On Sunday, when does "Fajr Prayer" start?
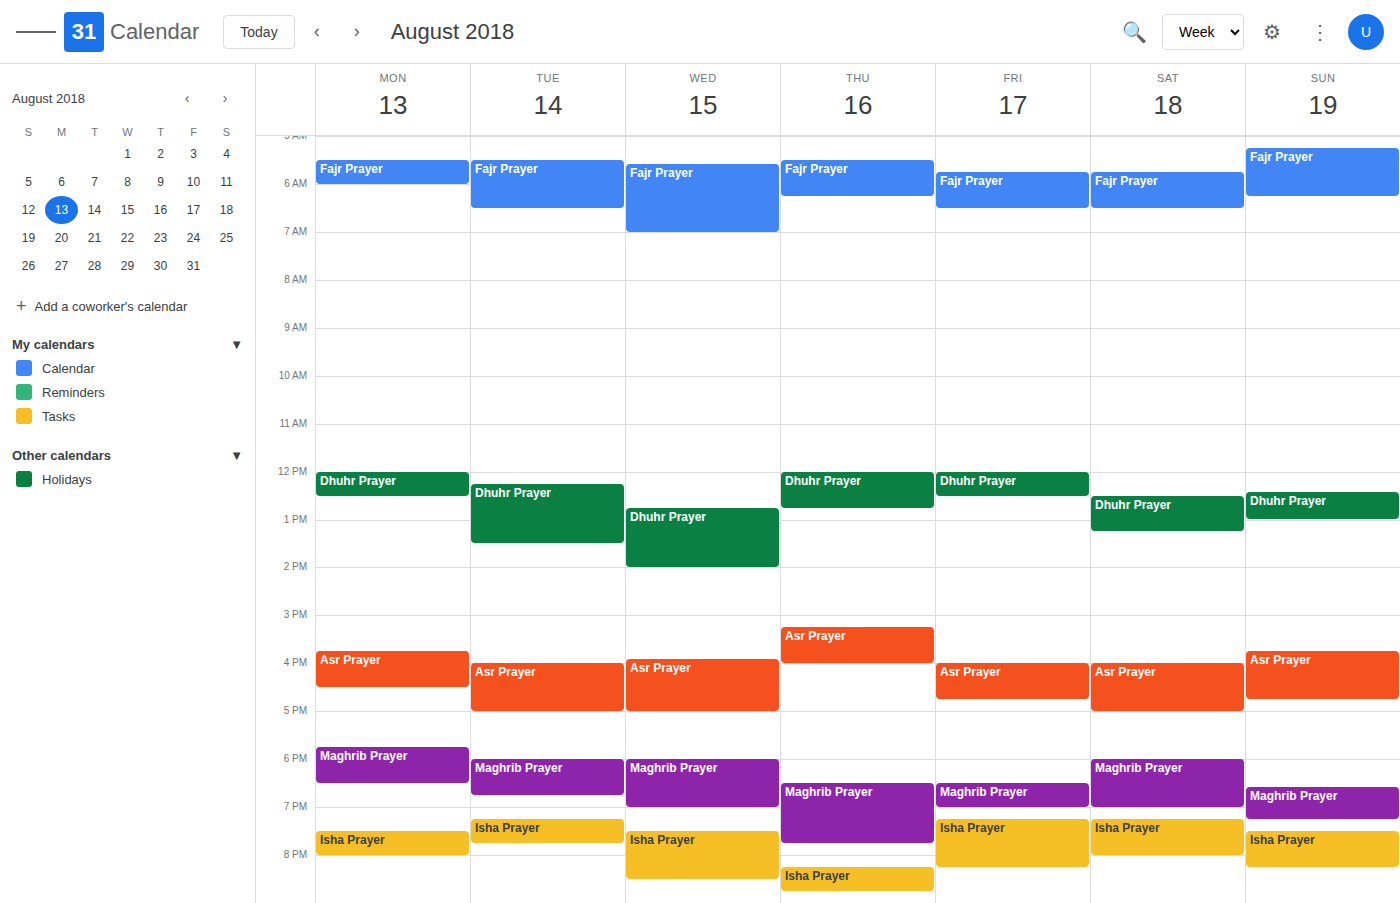
5:15 AM